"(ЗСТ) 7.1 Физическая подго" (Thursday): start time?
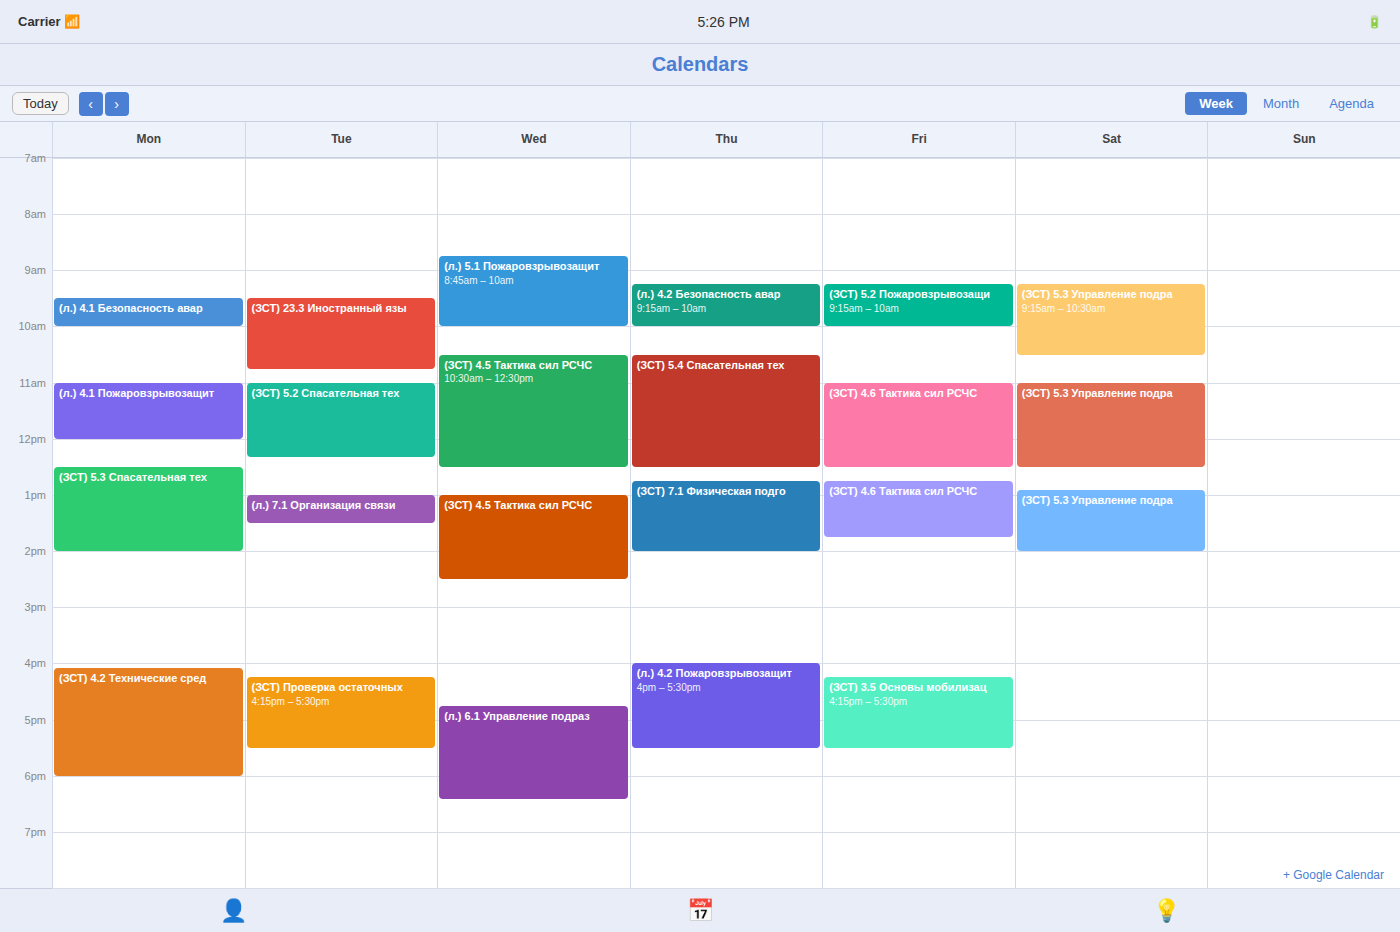
12:45